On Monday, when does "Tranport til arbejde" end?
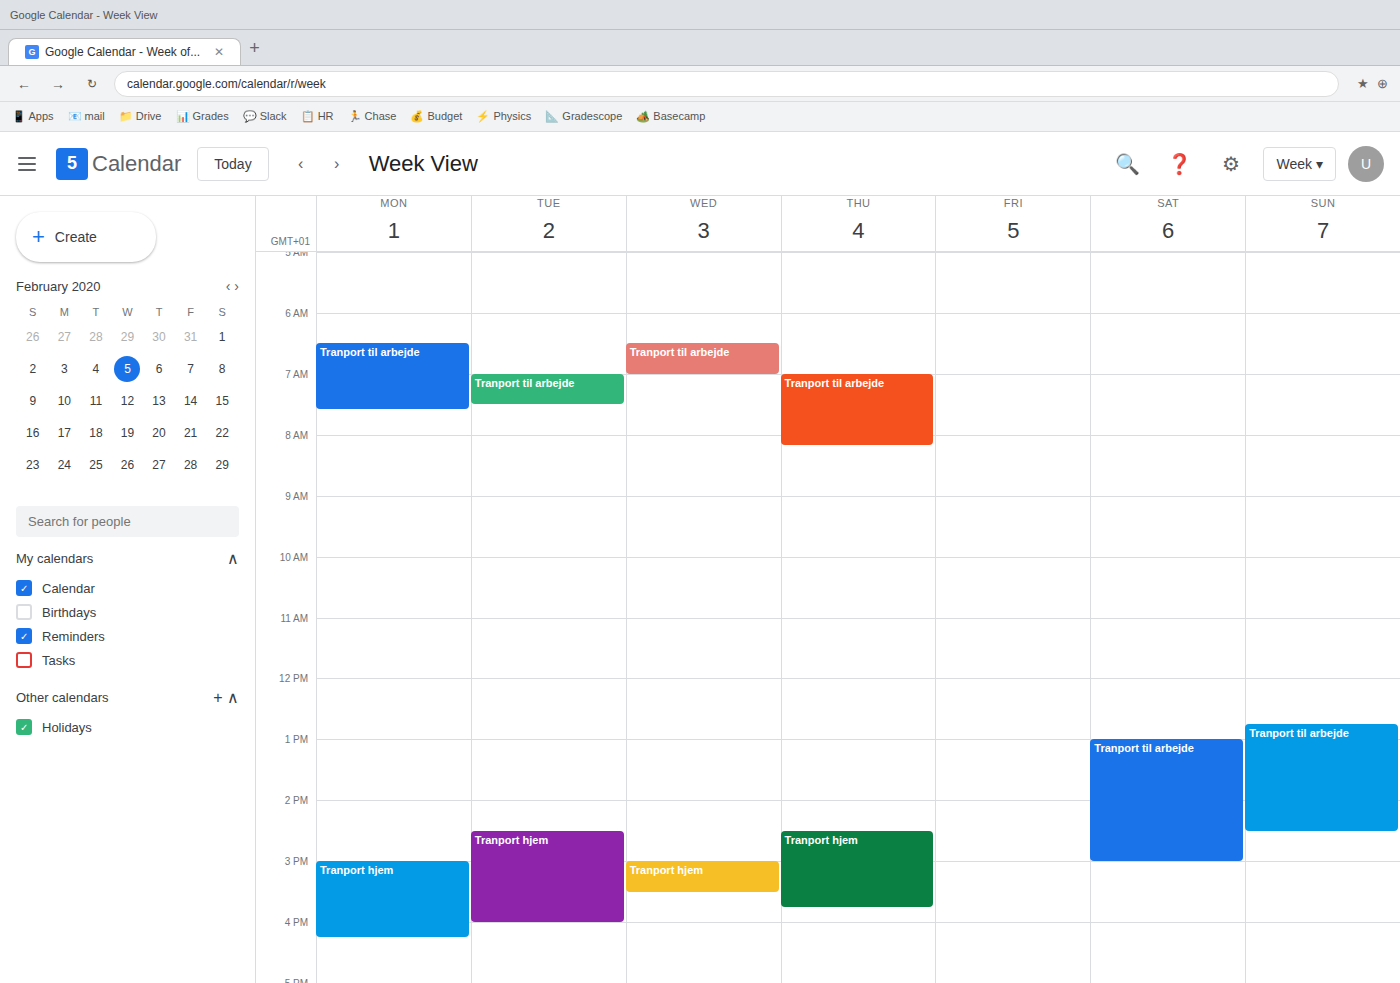
7:35 AM